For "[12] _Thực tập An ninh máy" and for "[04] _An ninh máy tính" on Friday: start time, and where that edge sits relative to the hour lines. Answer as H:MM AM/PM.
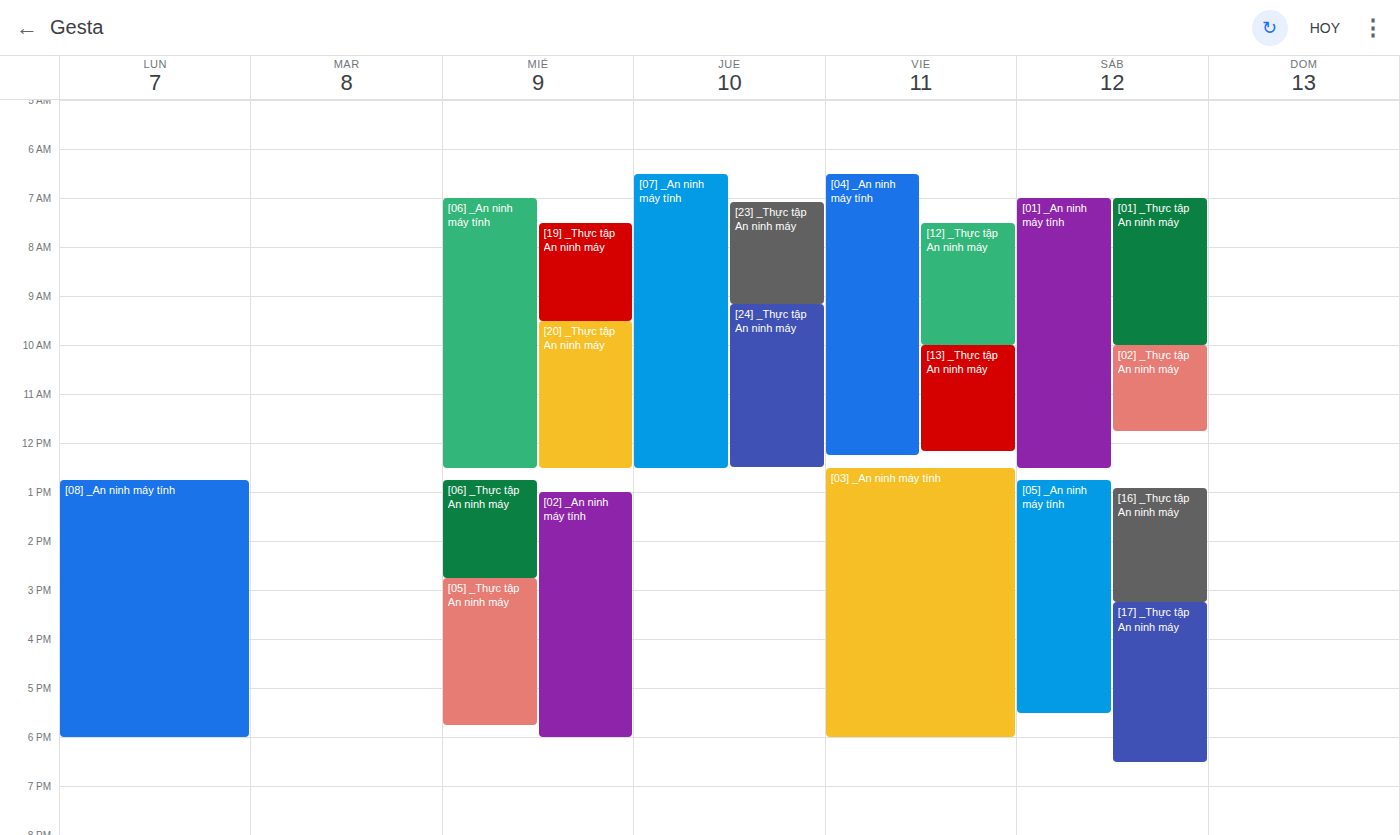
"[12] _Thực tập An ninh máy": 7:30 AM, halfway between the 7 AM and 8 AM lines. "[04] _An ninh máy tính": 6:30 AM, halfway between the 6 AM and 7 AM lines.